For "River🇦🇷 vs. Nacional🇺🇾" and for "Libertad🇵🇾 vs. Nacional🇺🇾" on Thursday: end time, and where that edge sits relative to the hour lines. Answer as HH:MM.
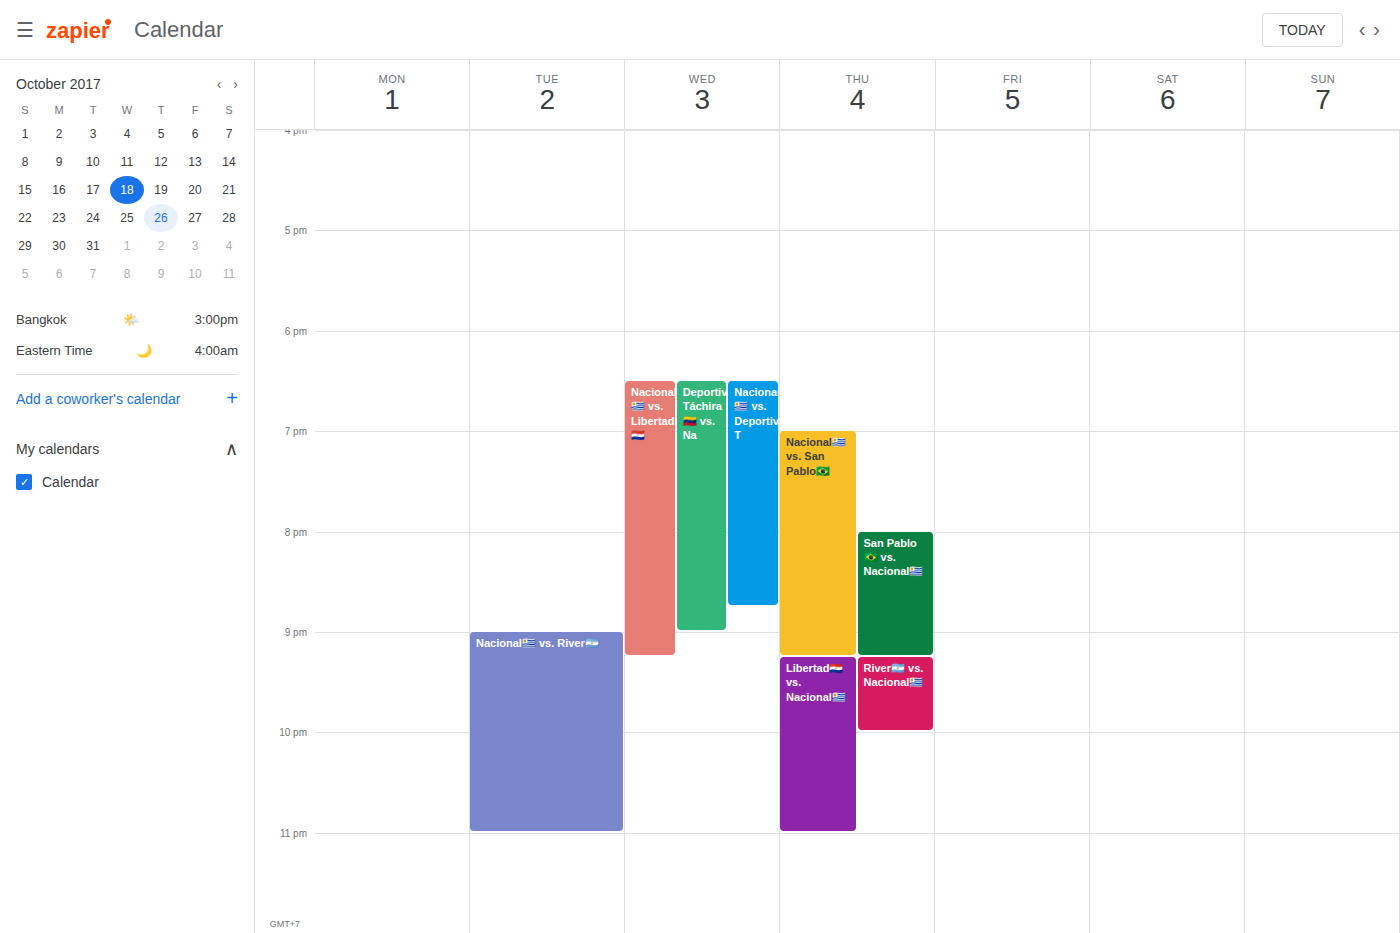
"River🇦🇷 vs. Nacional🇺🇾": 22:00, exactly on the 22:00 line. "Libertad🇵🇾 vs. Nacional🇺🇾": 23:00, exactly on the 23:00 line.